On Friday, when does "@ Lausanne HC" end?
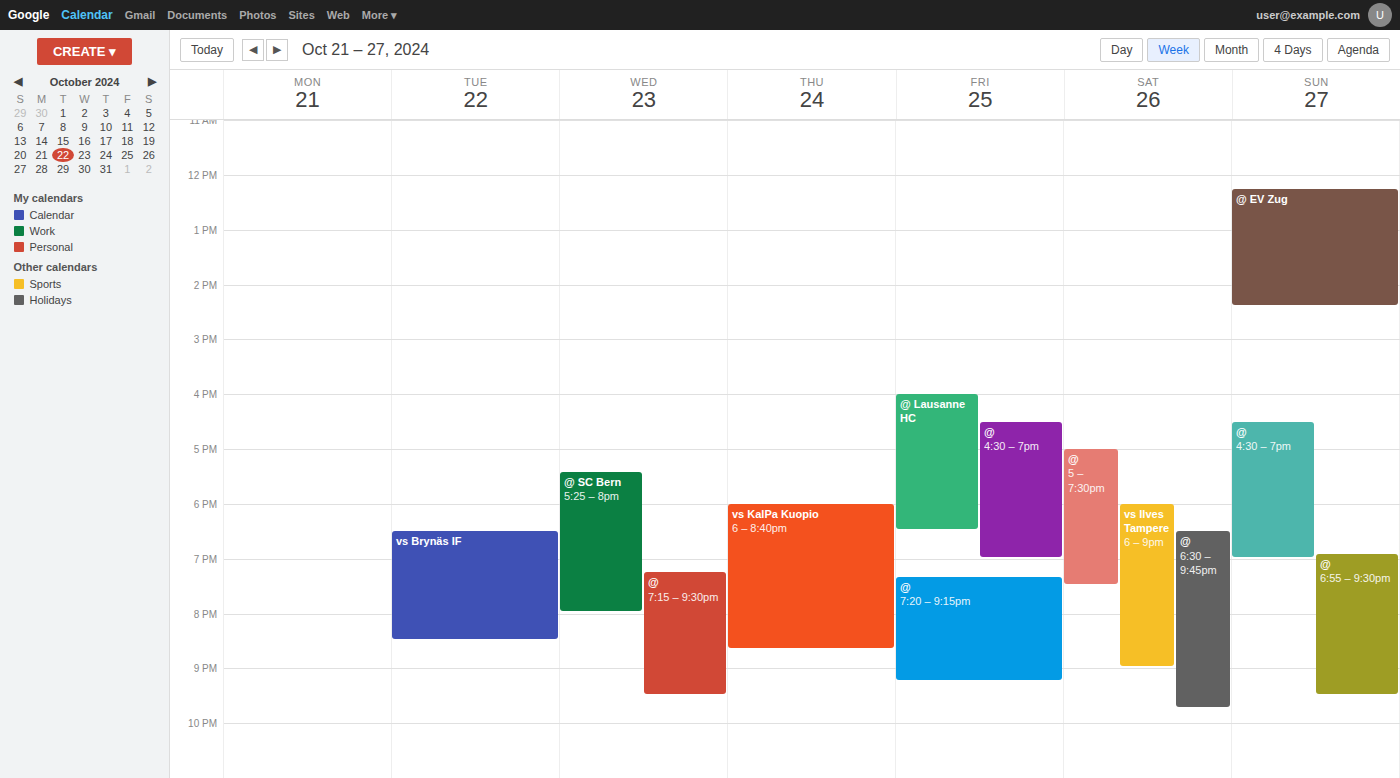
6:30 PM